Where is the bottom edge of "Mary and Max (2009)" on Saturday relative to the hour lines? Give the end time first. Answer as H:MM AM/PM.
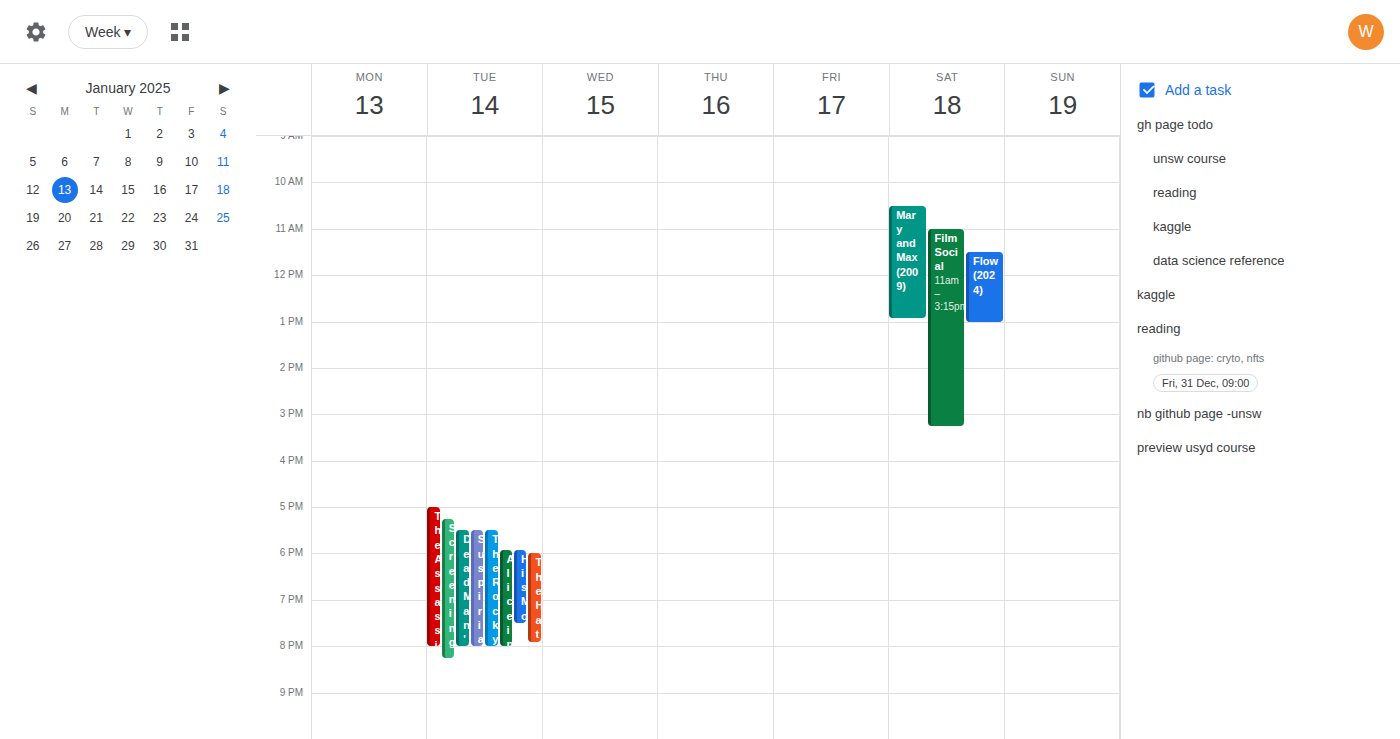
12:55 PM -- neither: 55 minutes below the 12 PM line and 5 minutes above the 1 PM line.